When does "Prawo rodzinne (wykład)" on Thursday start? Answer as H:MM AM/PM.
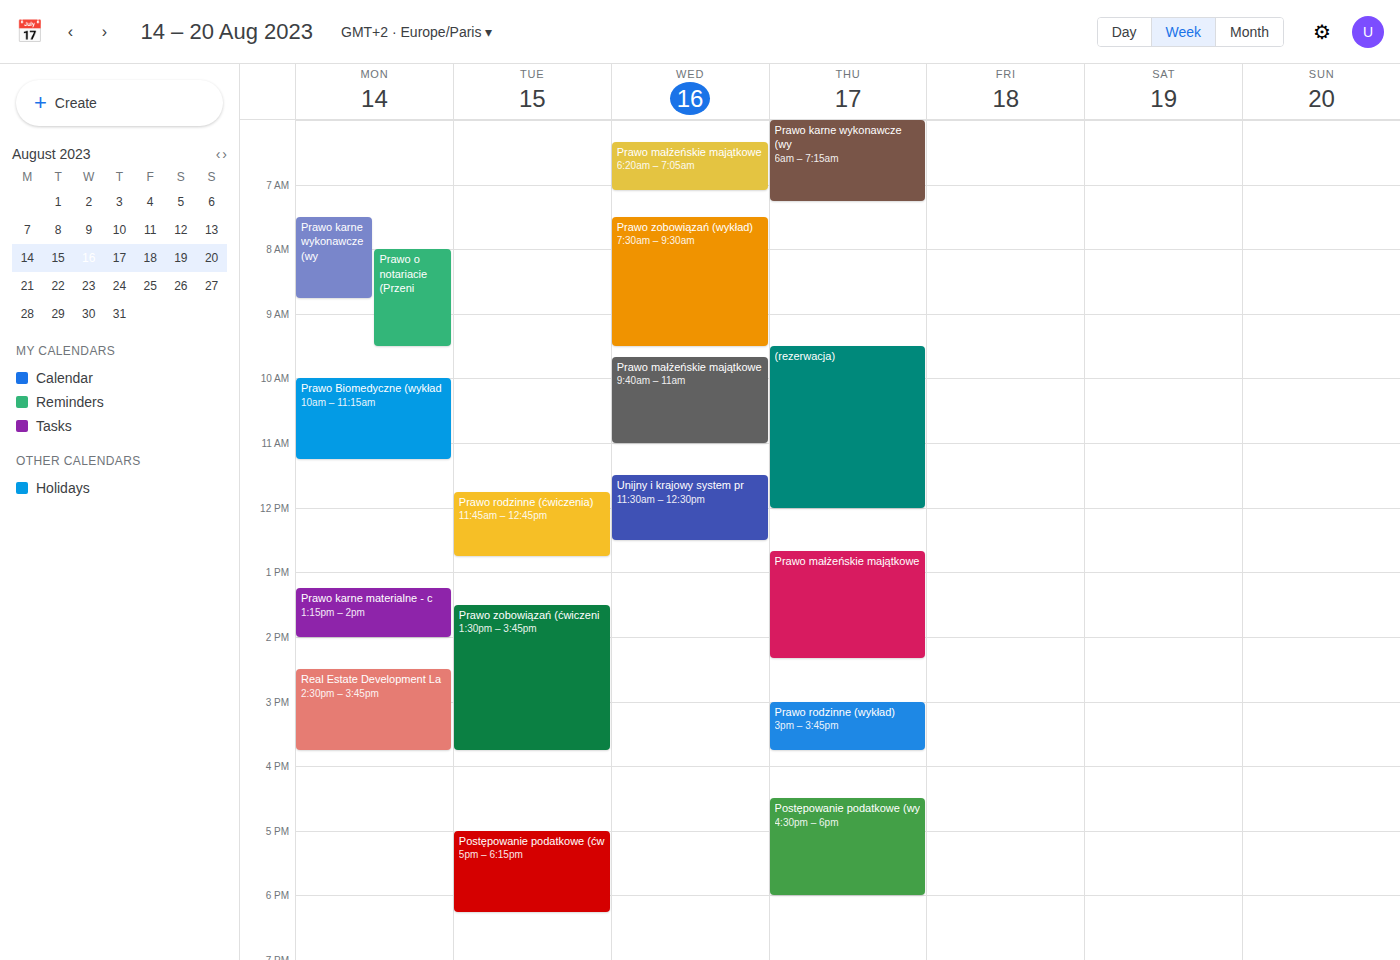
3:00 PM